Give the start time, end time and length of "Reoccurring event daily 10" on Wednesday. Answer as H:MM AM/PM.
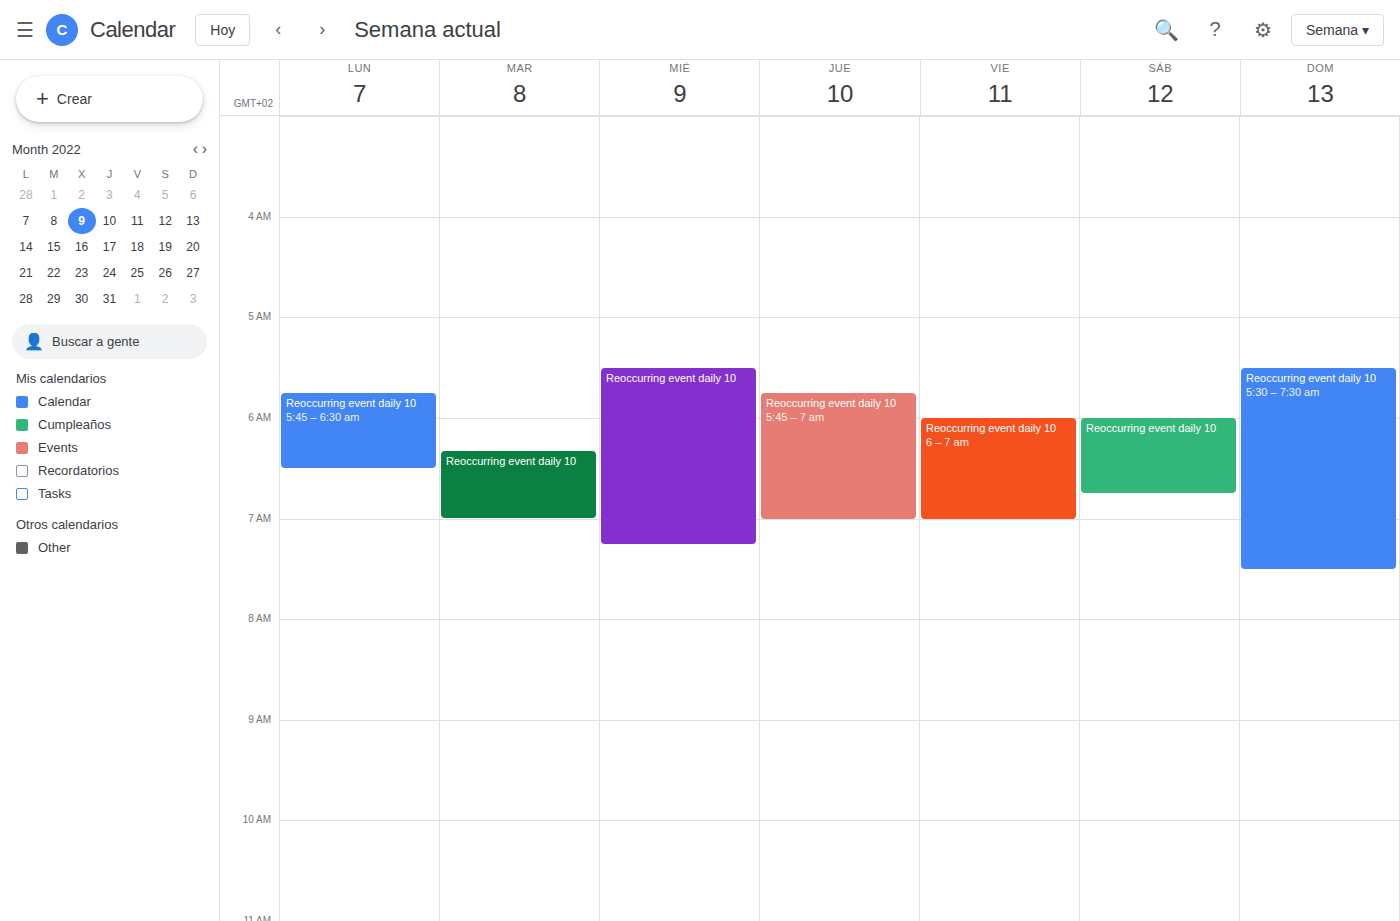
5:30 AM to 7:15 AM, 1 hour 45 minutes